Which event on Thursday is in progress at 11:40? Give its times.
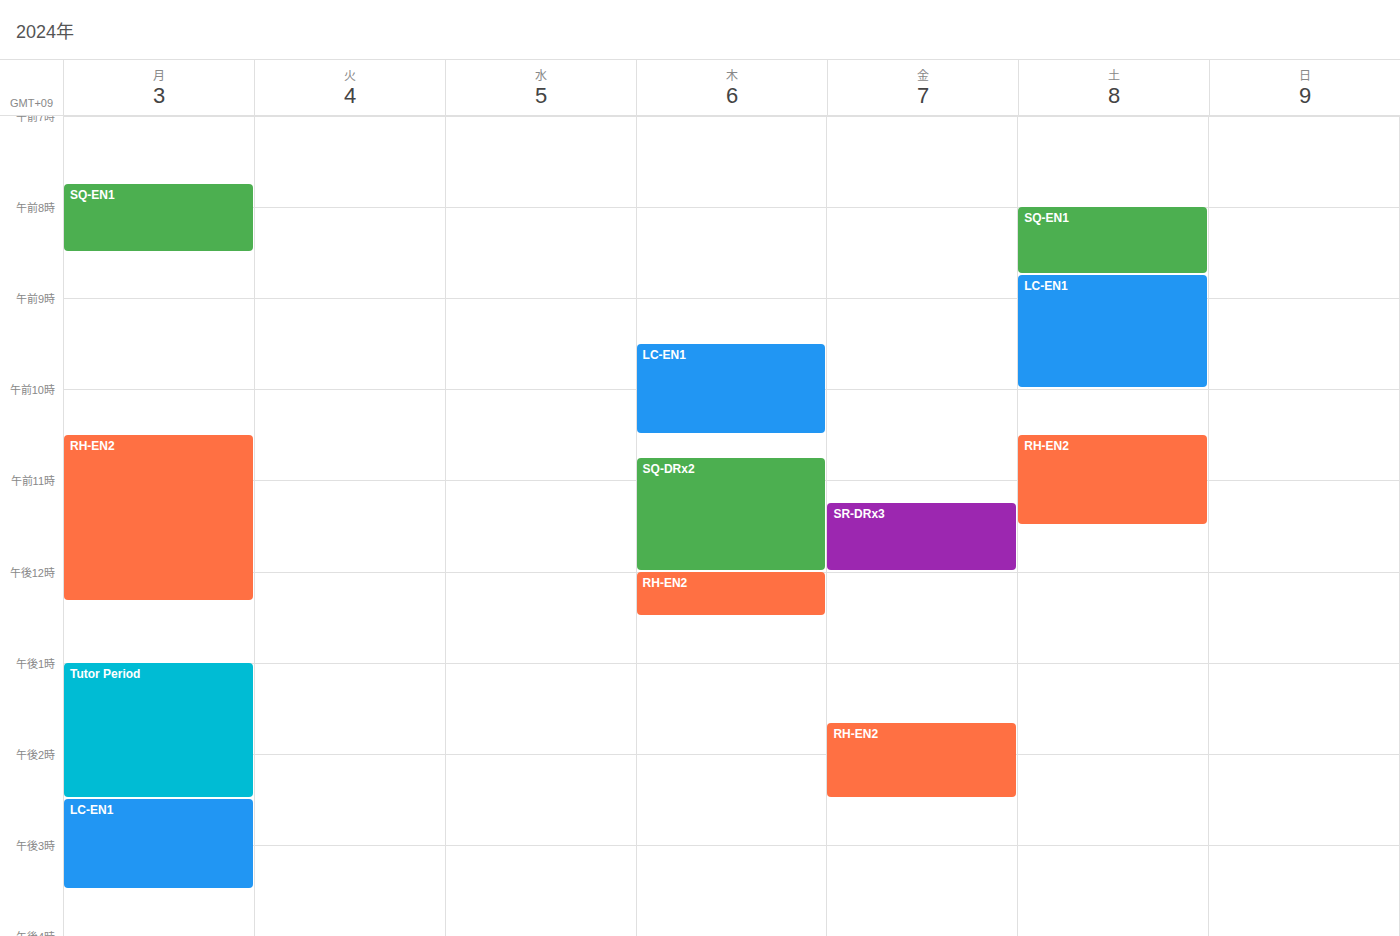
"SQ-DRx2", 10:45 to 12:00